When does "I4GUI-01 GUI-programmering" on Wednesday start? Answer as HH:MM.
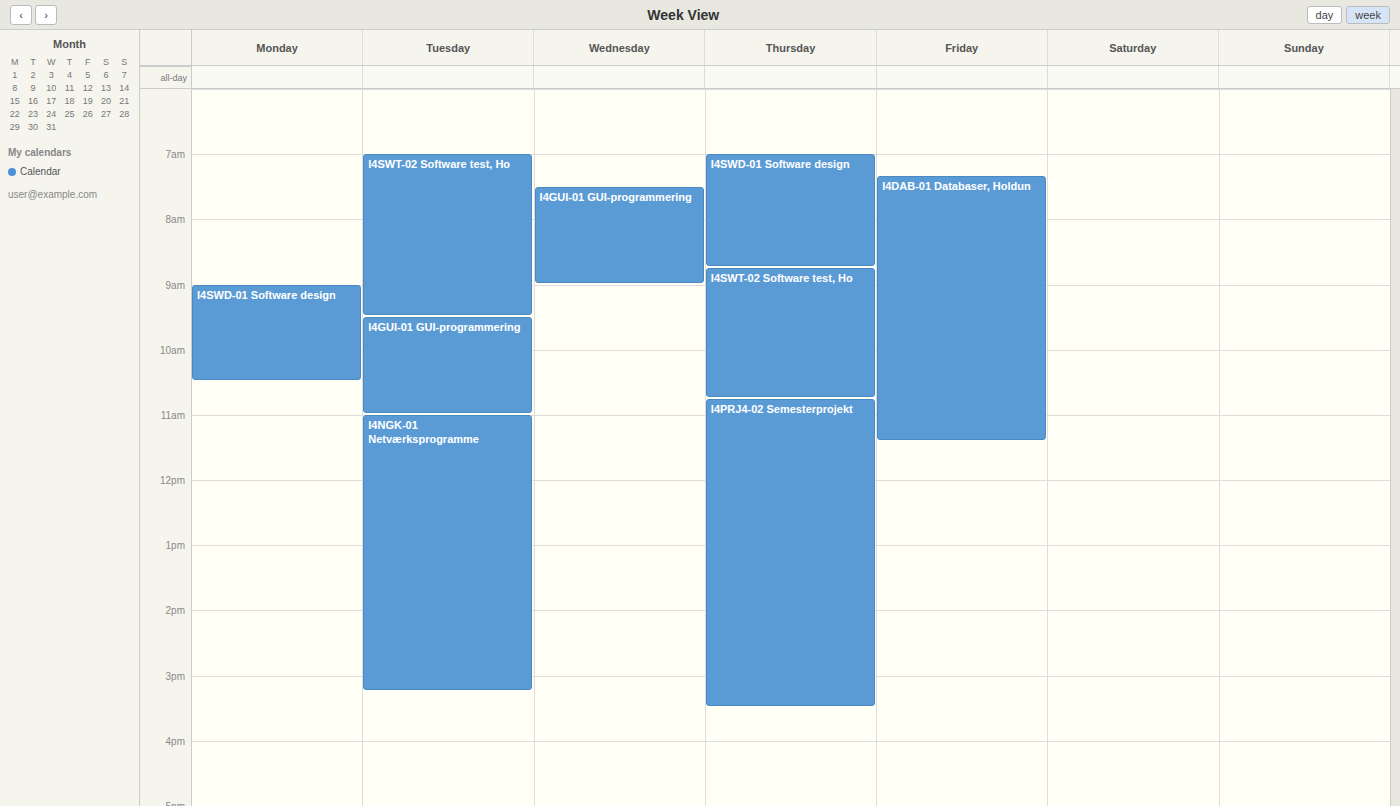
07:30